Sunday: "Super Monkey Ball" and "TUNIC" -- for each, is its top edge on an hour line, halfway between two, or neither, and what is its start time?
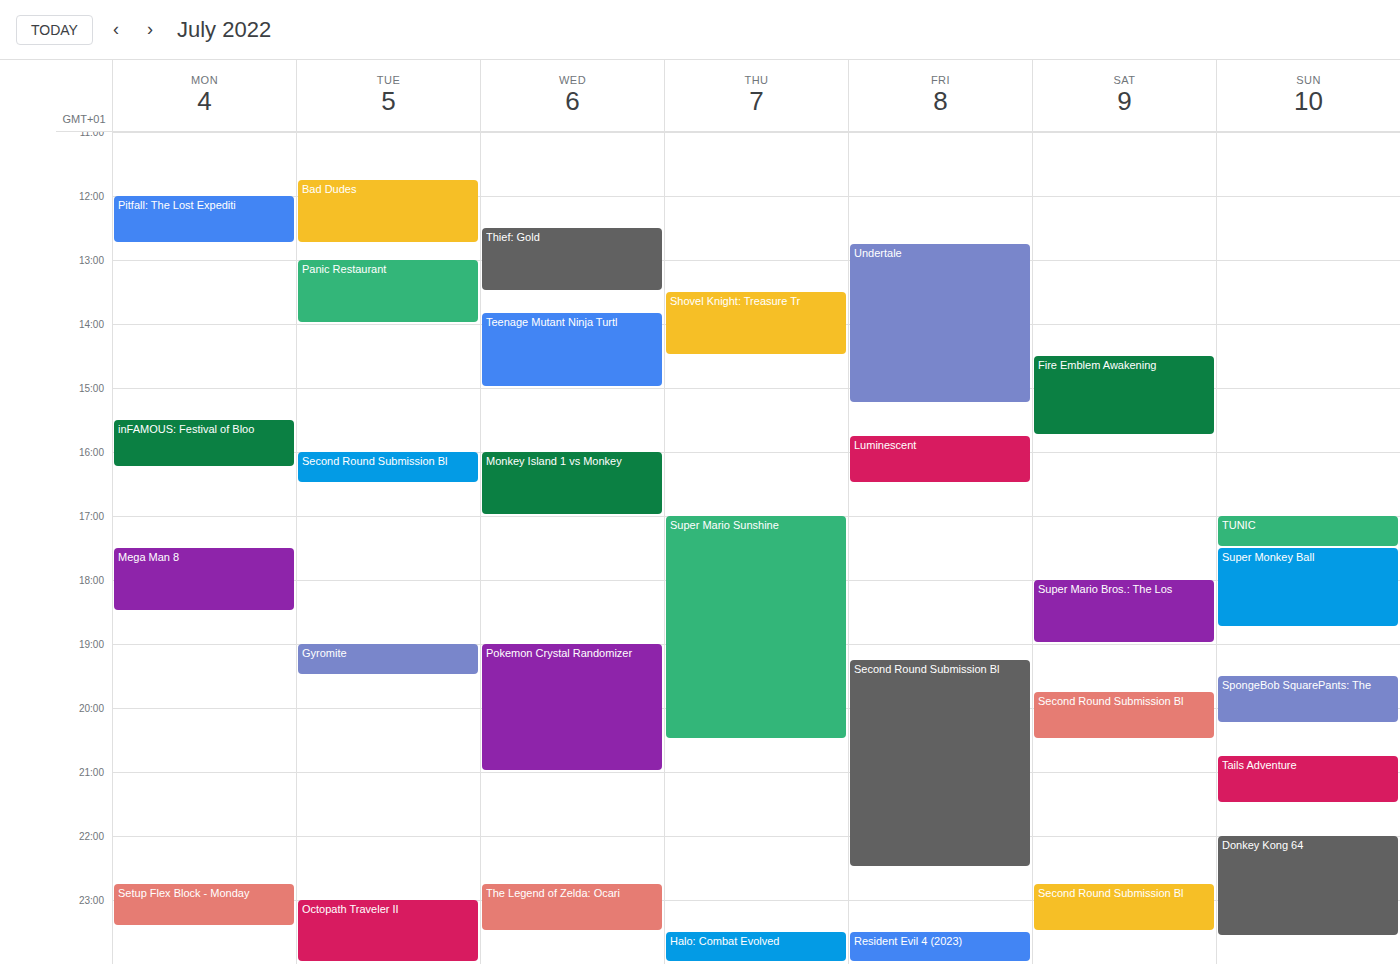
"Super Monkey Ball": 5:30 PM, halfway between the 5 PM and 6 PM lines. "TUNIC": 5:00 PM, exactly on the 5 PM line.